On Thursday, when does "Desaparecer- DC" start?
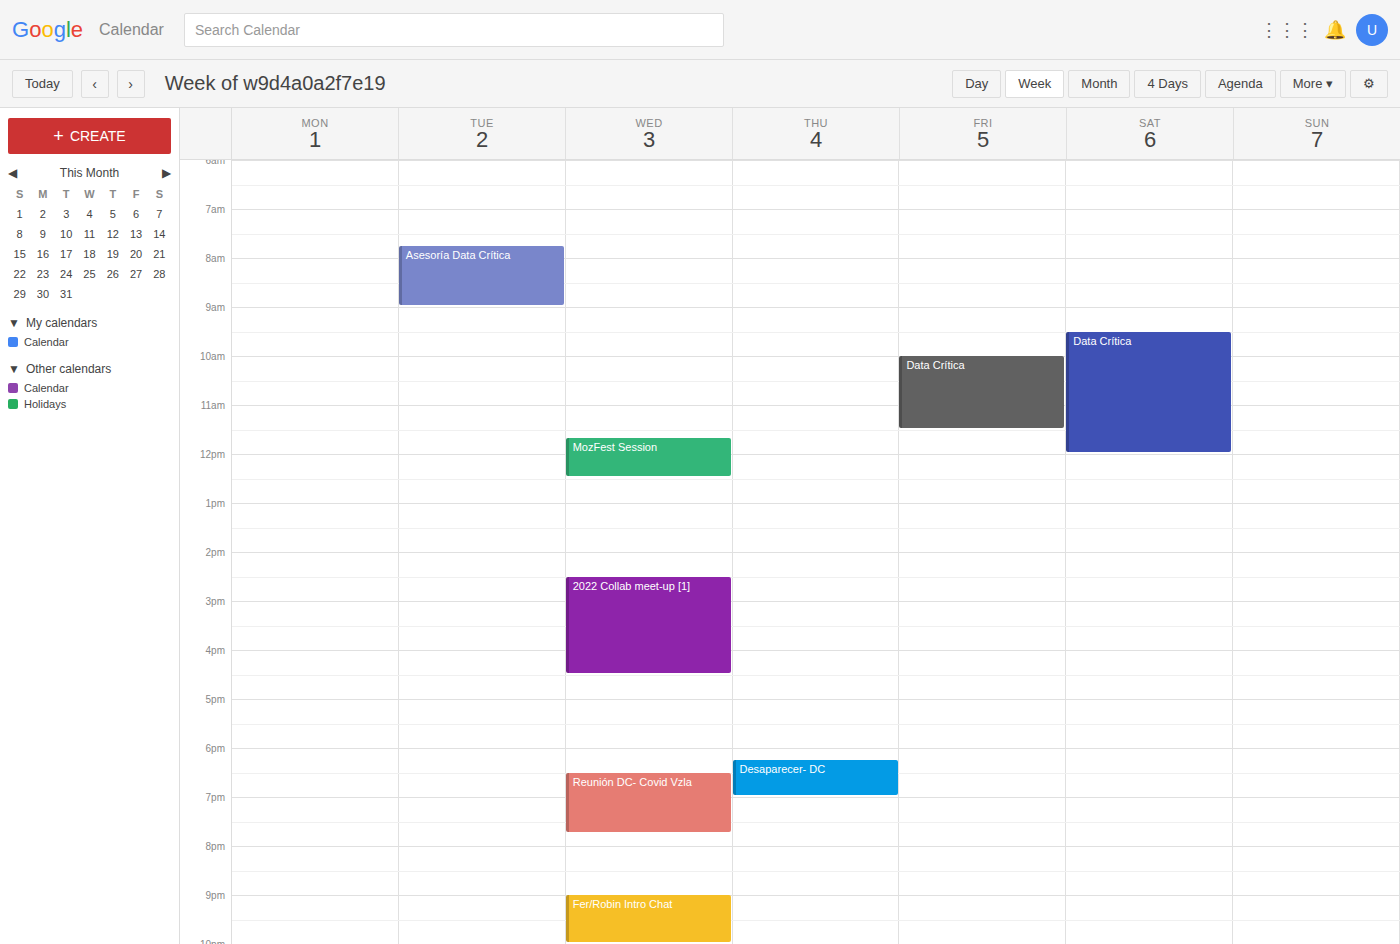
6:15 PM